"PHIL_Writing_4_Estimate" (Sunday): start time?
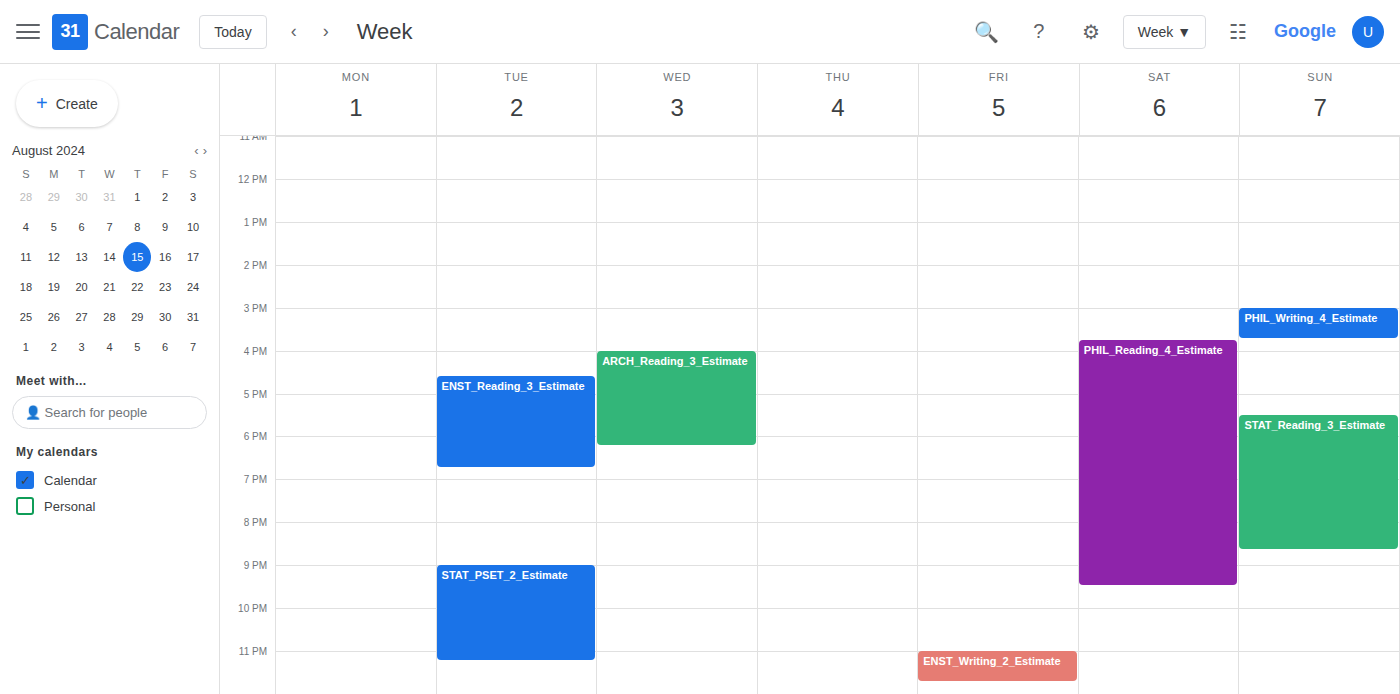
15:00